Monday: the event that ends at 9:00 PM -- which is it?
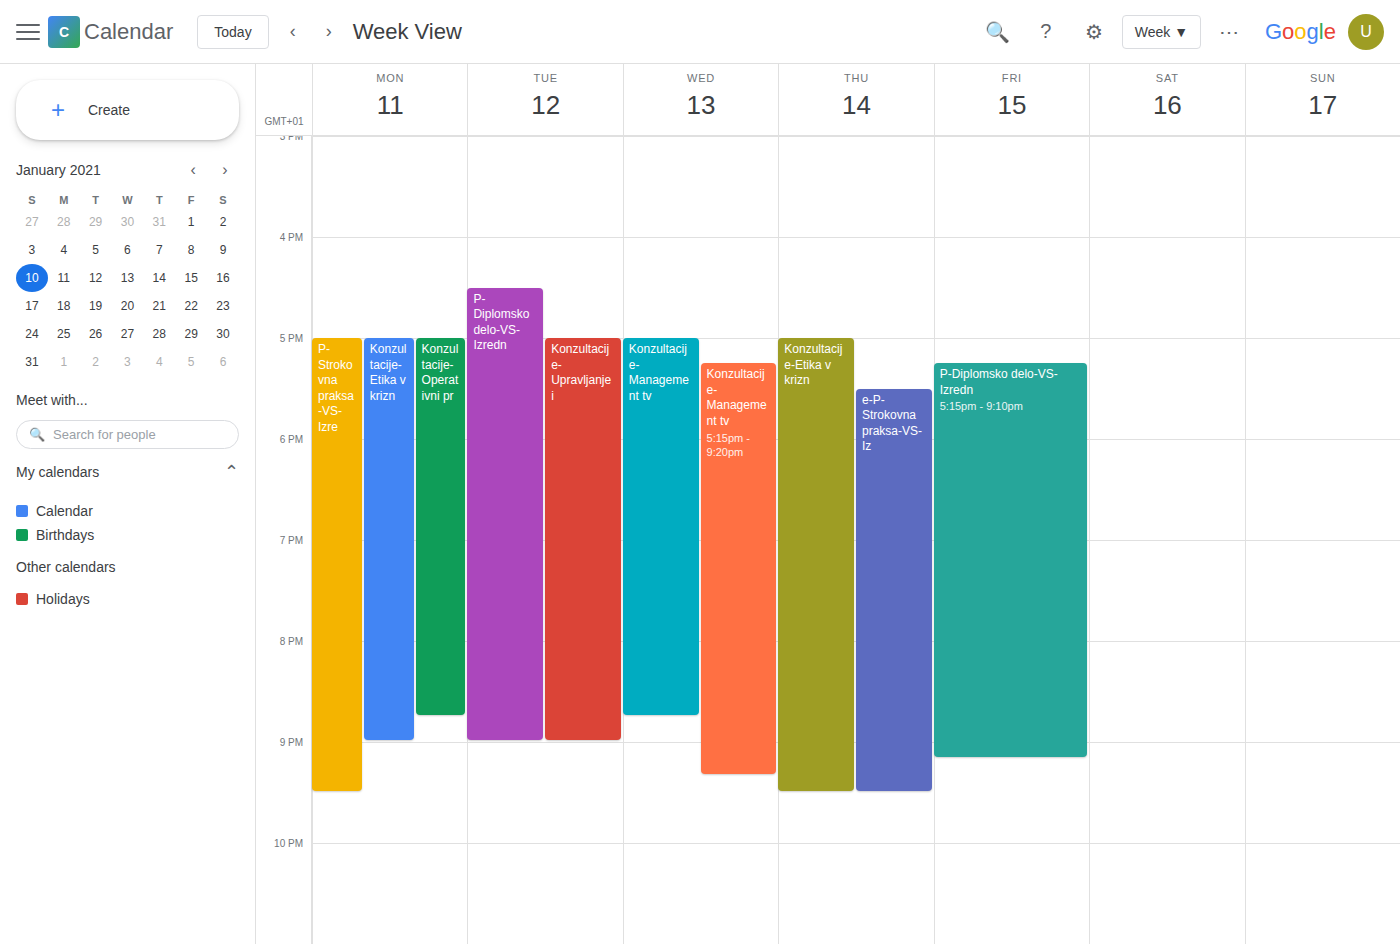
"Konzultacije-Etika v krizn"